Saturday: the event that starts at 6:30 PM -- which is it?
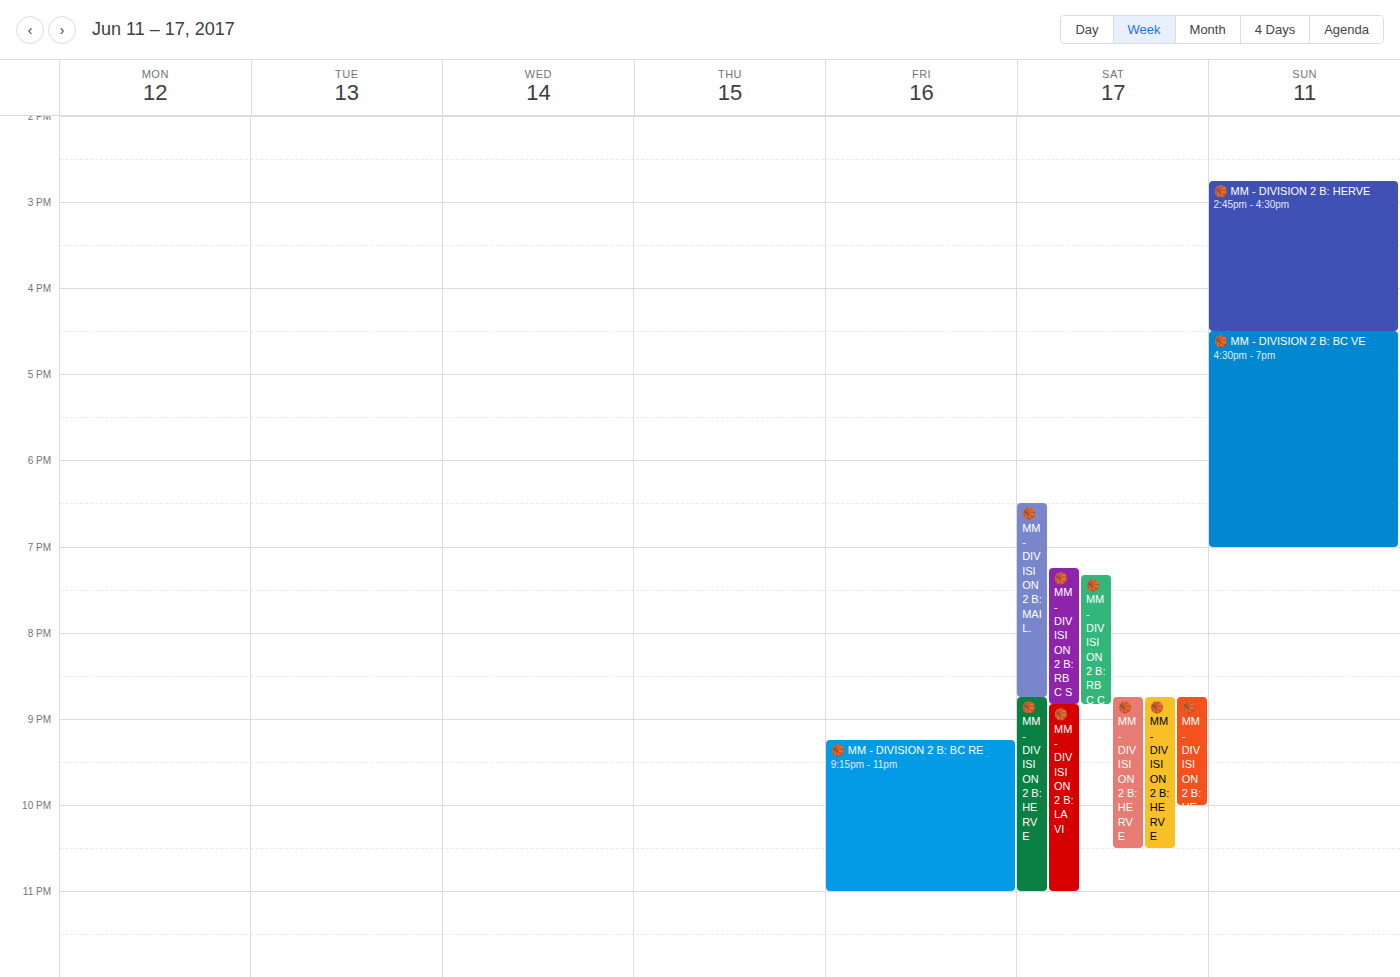
"🏀 MM - DIVISION 2 B: MAIL."